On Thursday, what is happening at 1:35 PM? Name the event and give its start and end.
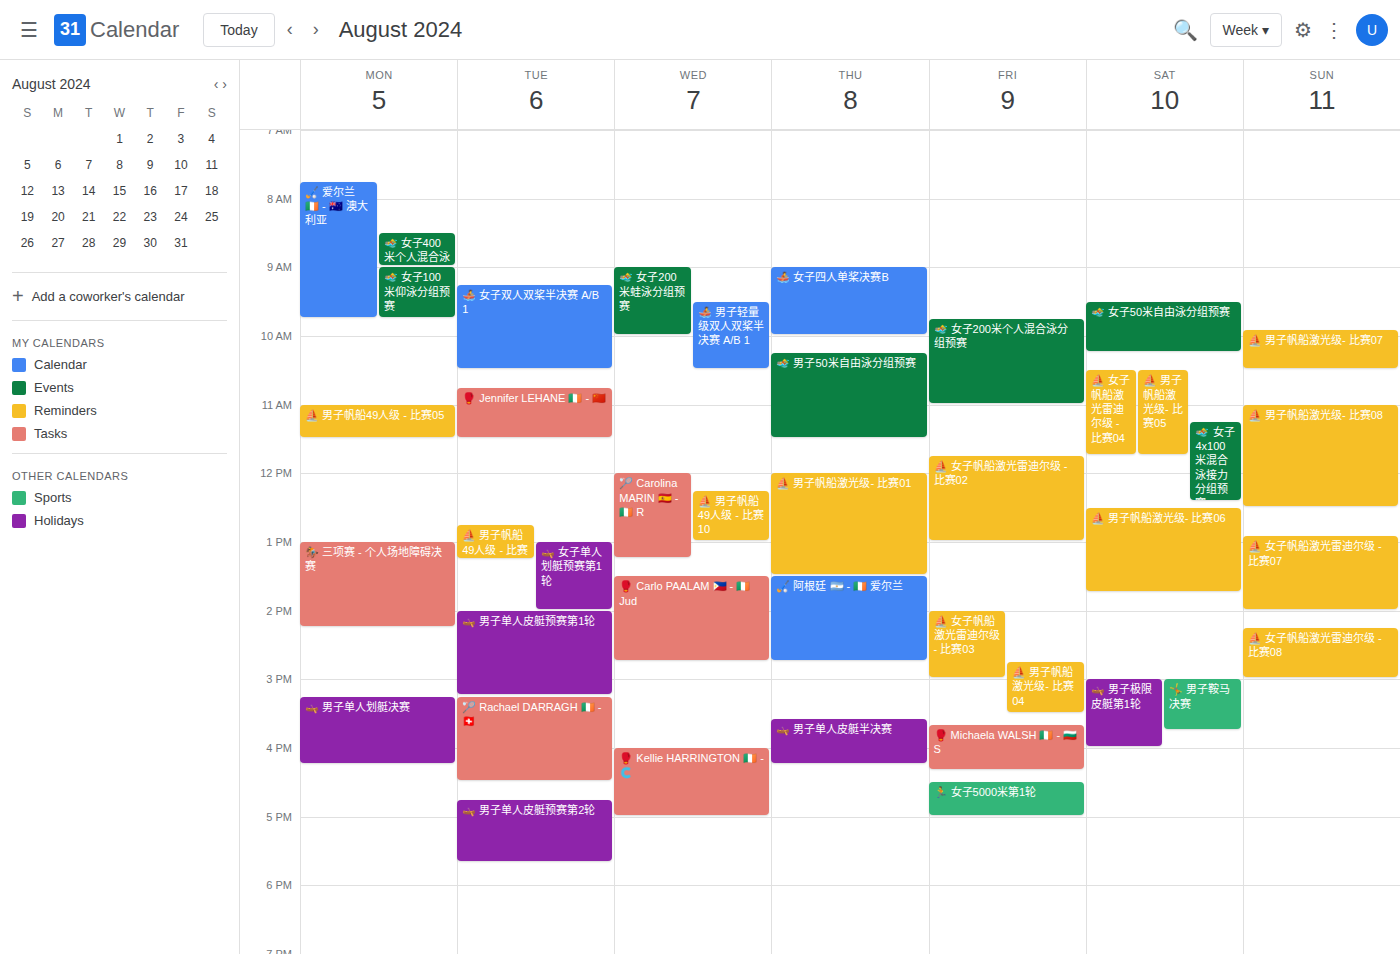
"🏑 阿根廷 🇦🇷 - 🇮🇪 爱尔兰", 1:30 PM to 2:45 PM